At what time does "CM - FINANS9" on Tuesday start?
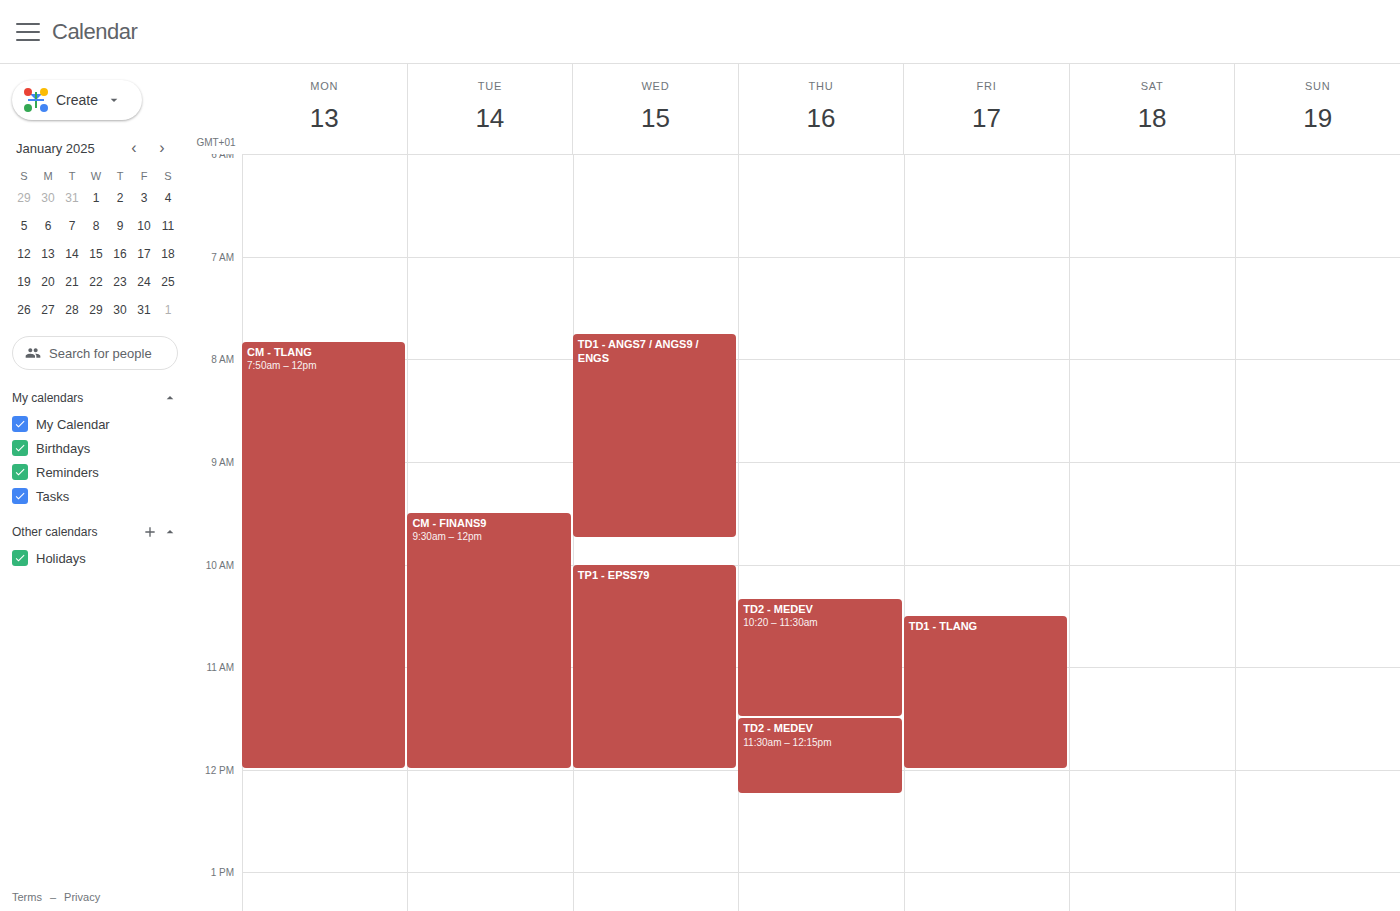
9:30 AM